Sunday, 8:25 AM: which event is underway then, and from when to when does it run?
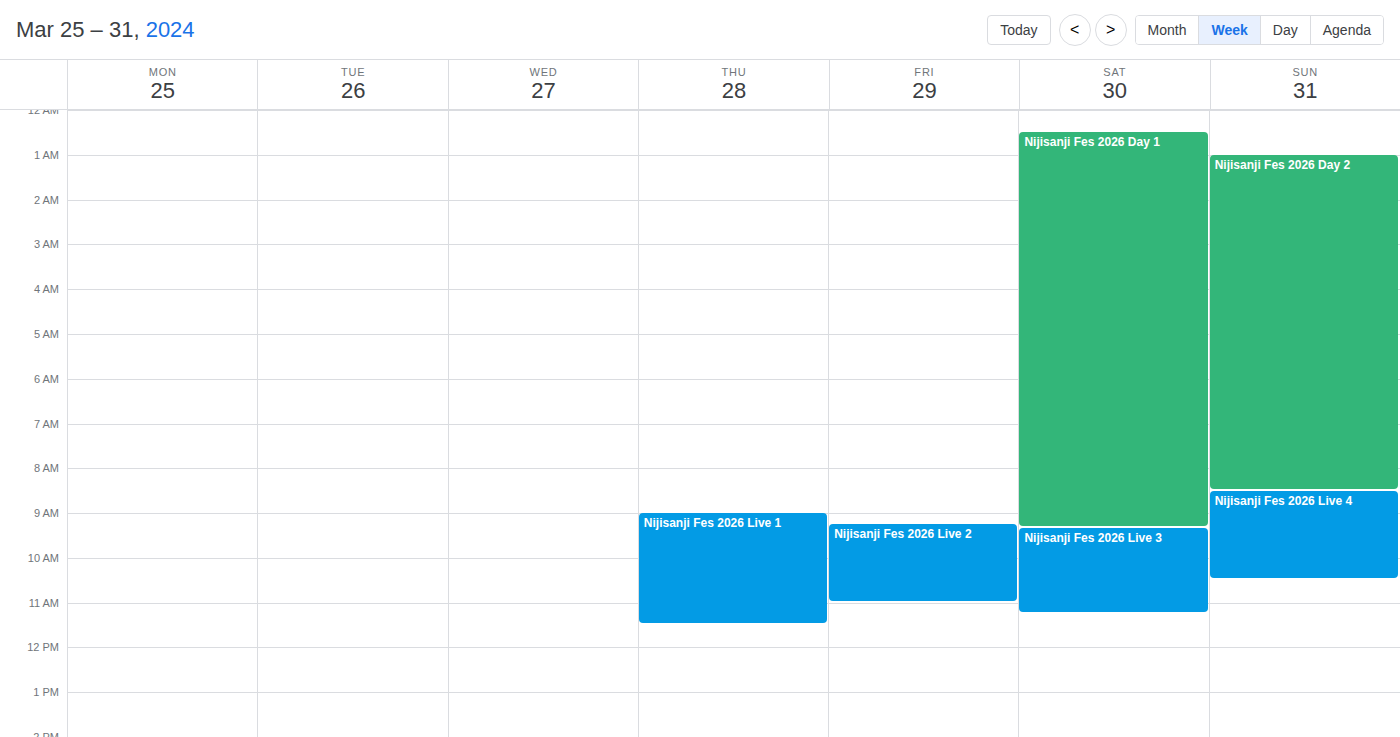
"Nijisanji Fes 2026 Day 2", 1:00 AM to 8:30 AM